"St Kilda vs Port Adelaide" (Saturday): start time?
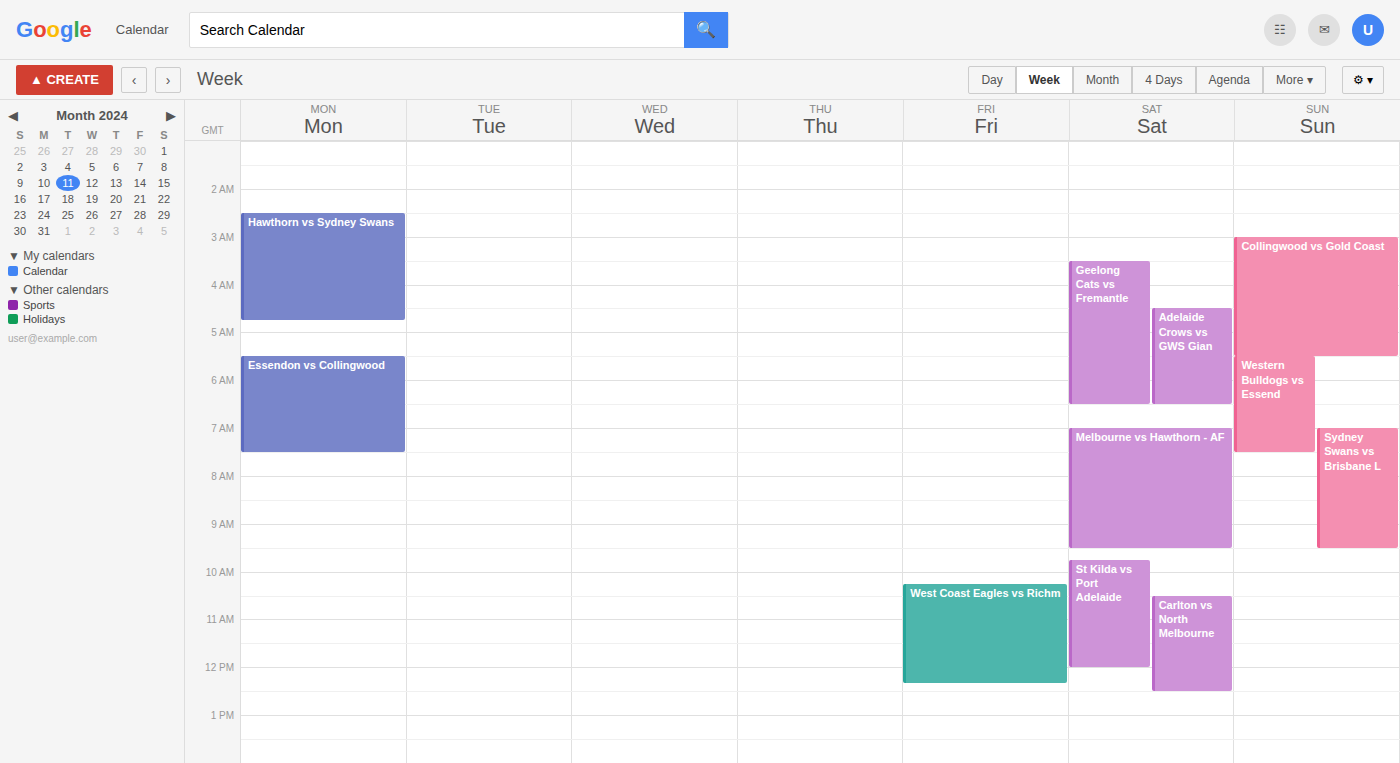
9:45 AM